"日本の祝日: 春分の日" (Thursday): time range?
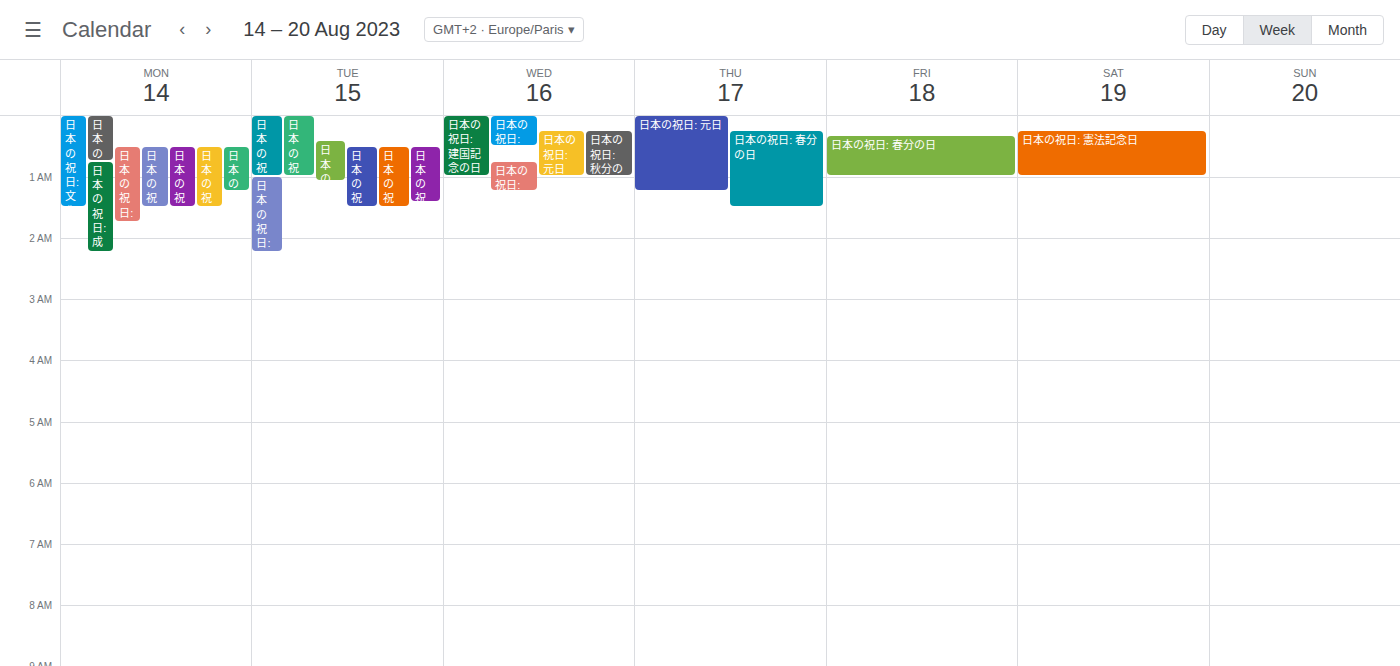
12:15 AM to 1:30 AM